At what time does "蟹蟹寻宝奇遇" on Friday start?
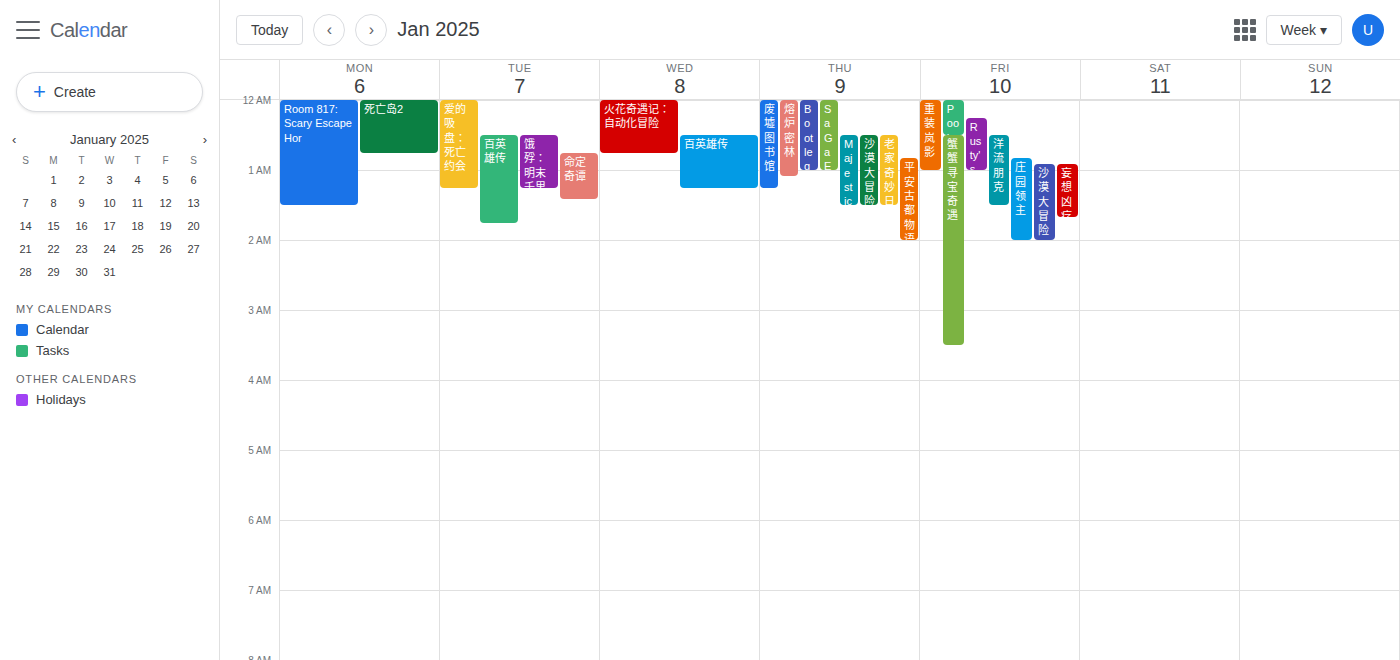
12:30 AM